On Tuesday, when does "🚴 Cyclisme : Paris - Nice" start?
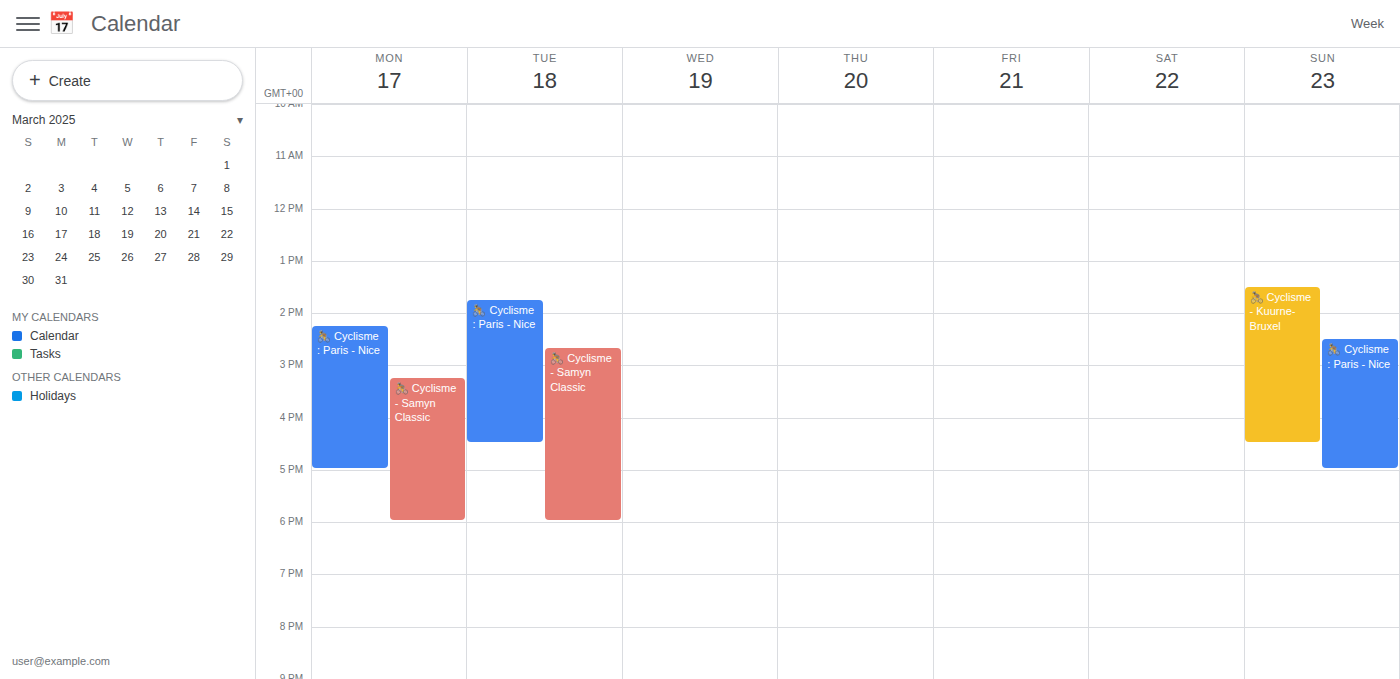
1:45 PM